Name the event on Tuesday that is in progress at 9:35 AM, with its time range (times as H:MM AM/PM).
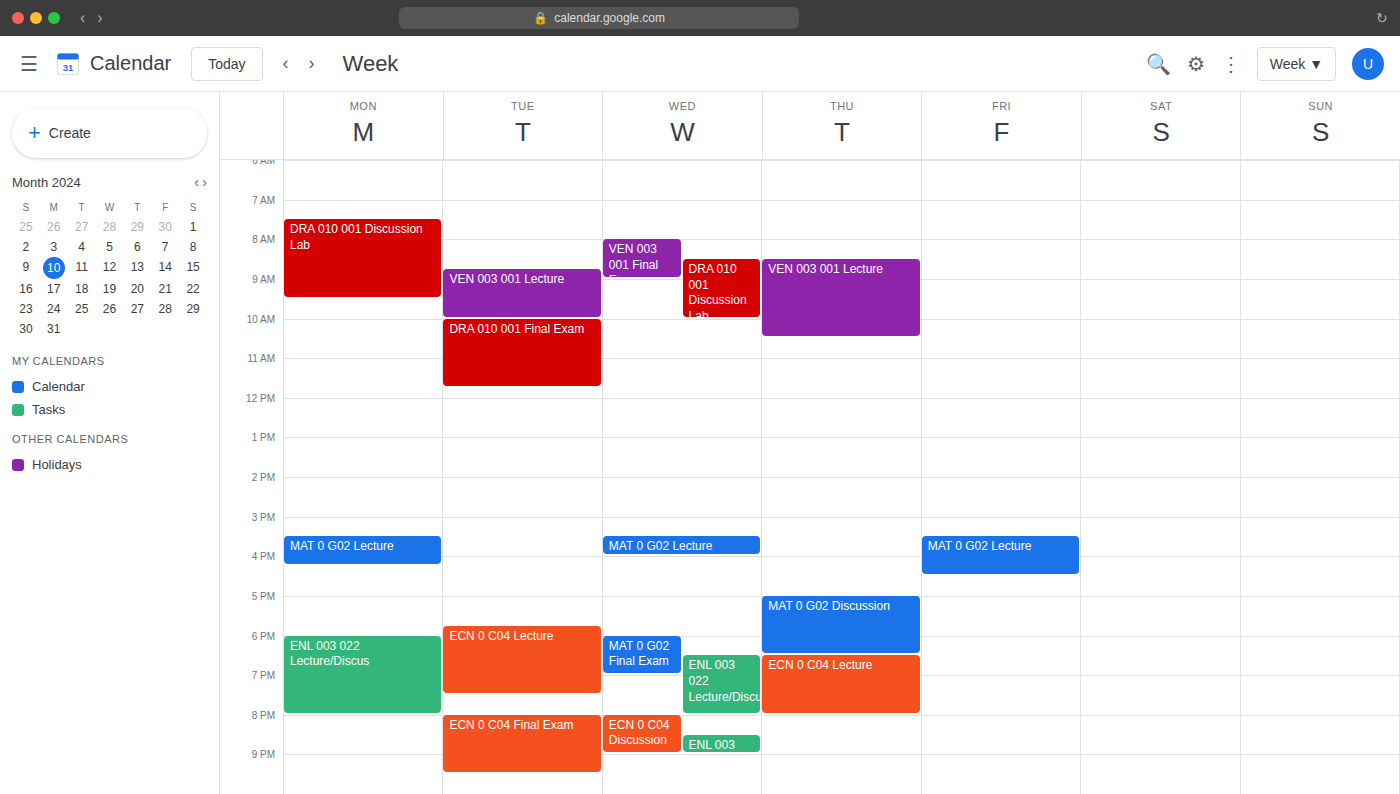
"VEN 003 001 Lecture", 8:45 AM to 10:00 AM